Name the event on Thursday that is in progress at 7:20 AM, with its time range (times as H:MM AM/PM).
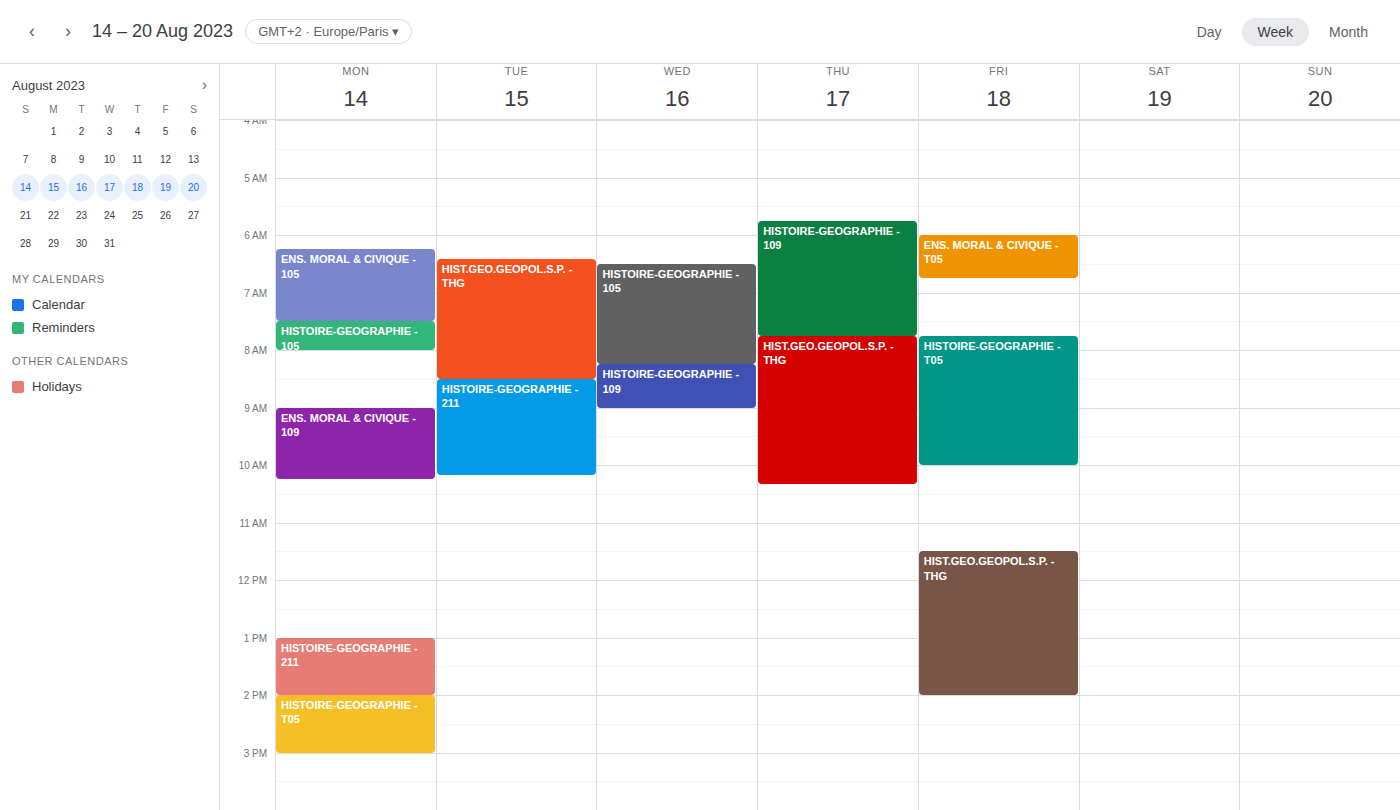
"HISTOIRE-GEOGRAPHIE - 109", 5:45 AM to 7:45 AM